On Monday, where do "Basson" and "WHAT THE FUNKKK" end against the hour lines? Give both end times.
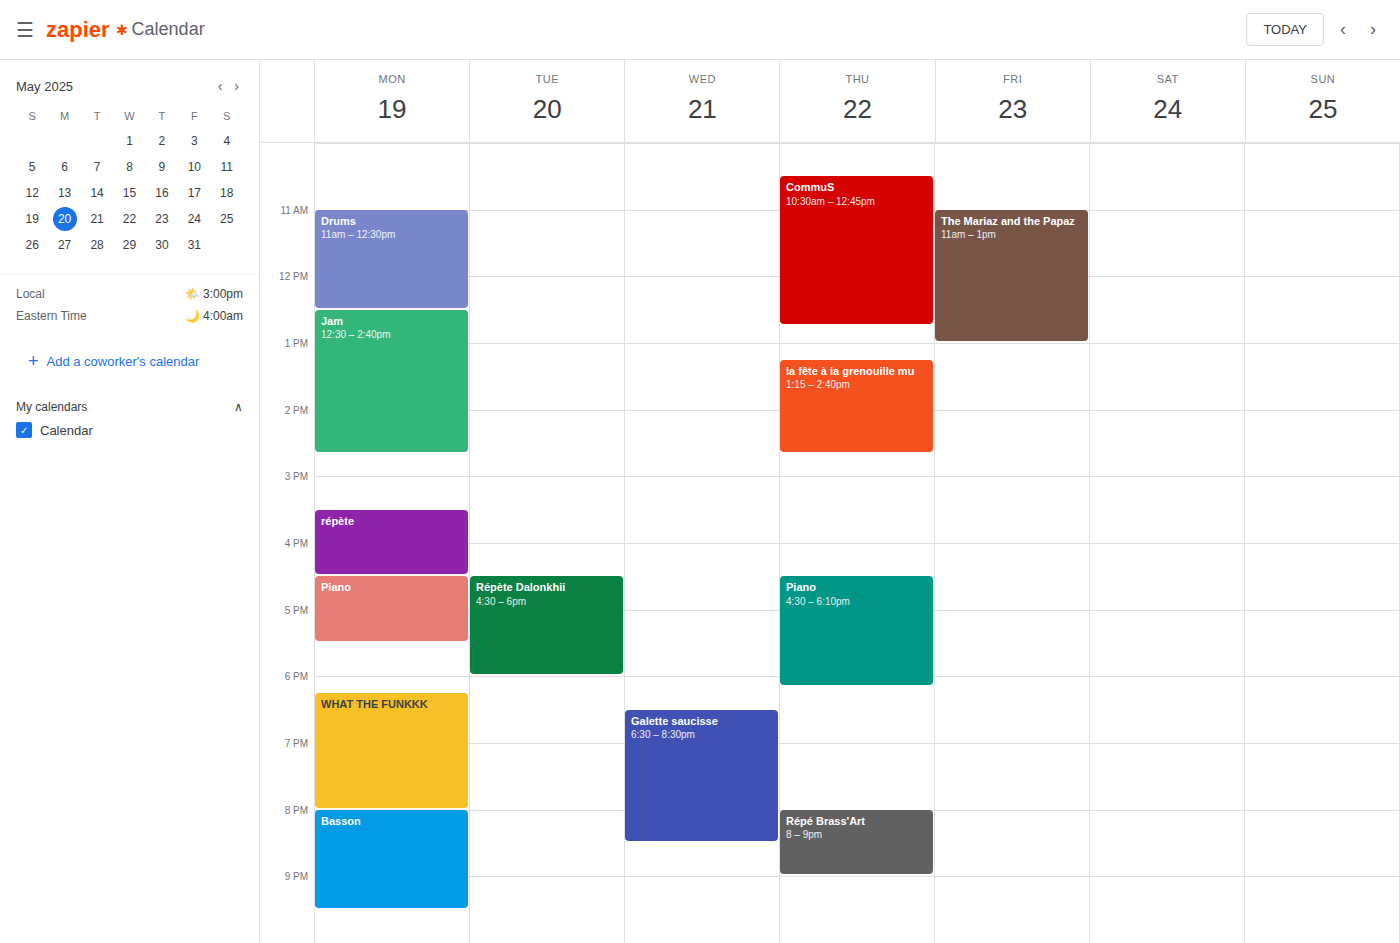
"Basson": 9:30 PM, halfway between the 9 PM and 10 PM lines. "WHAT THE FUNKKK": 8:00 PM, exactly on the 8 PM line.